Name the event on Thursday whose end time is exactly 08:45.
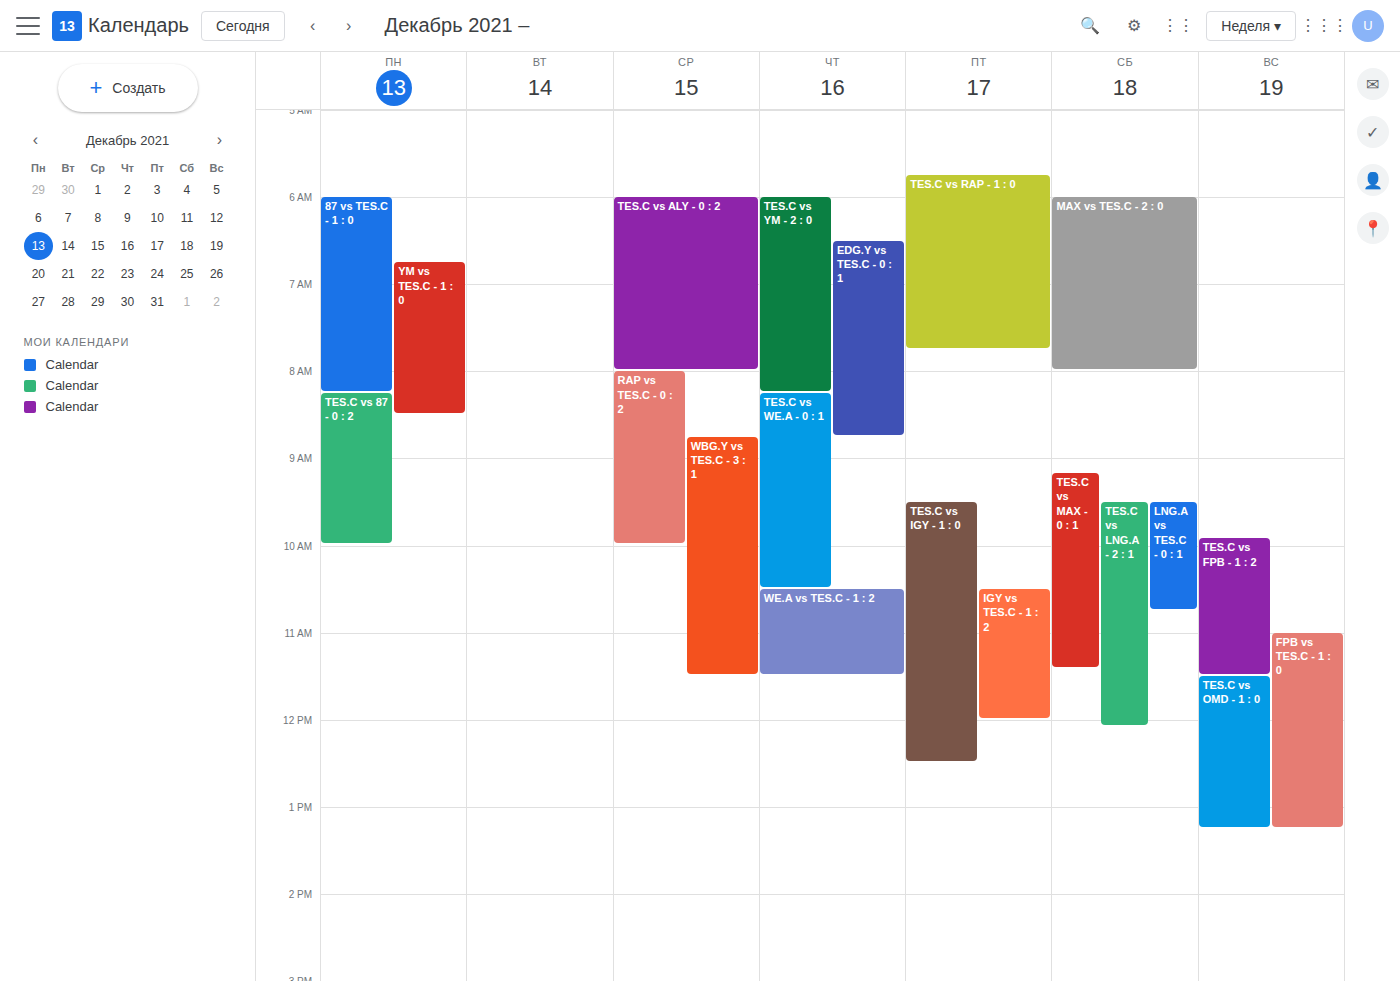
"EDG.Y vs TES.C - 0 : 1"